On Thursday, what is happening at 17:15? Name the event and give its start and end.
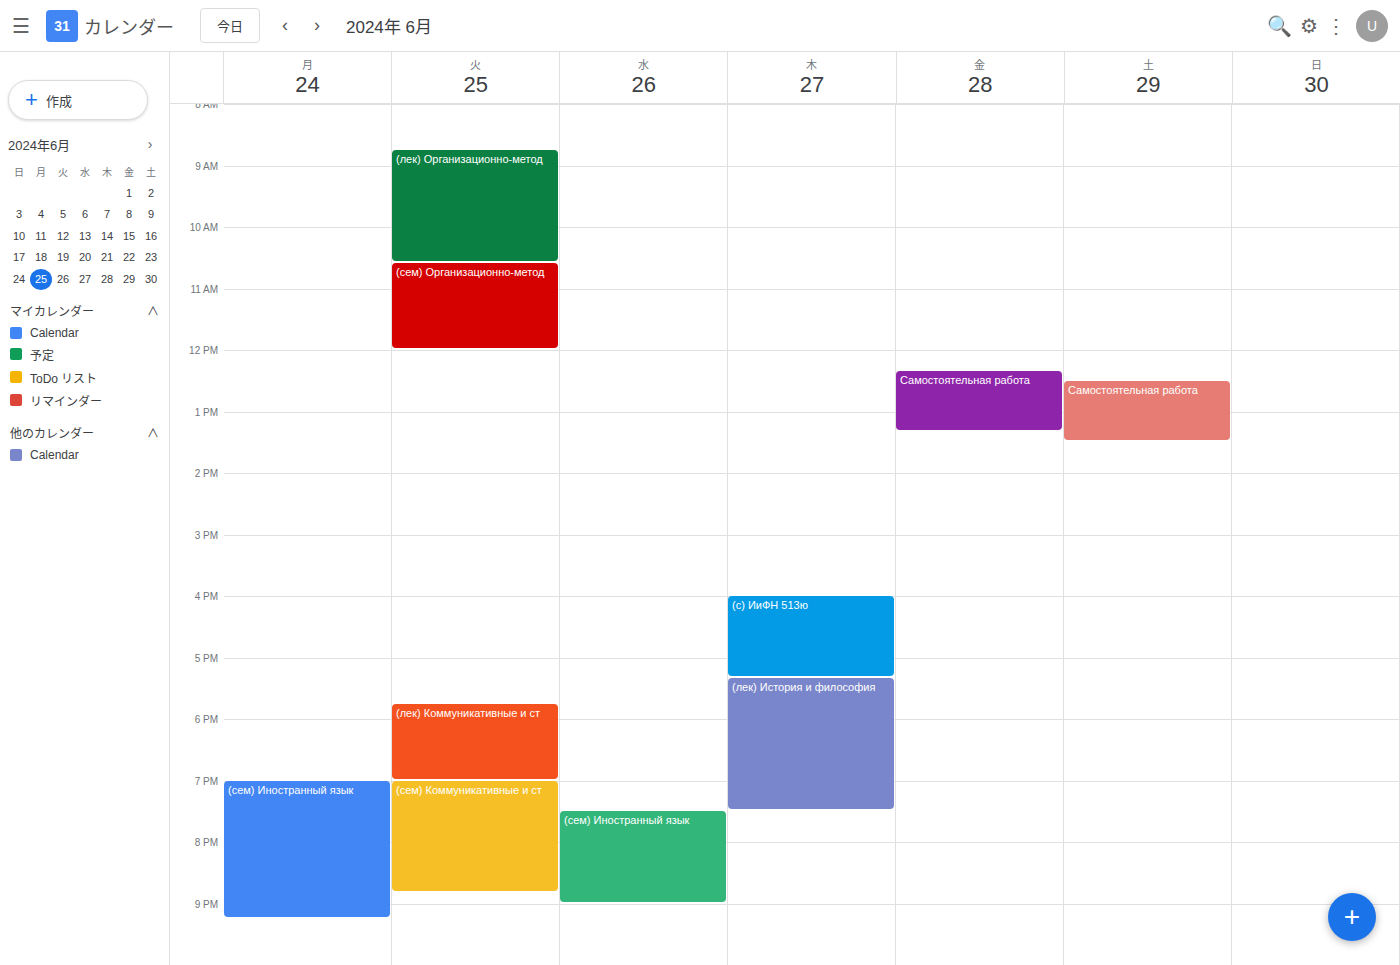
"(с) ИиФН 513ю", 16:00 to 17:20